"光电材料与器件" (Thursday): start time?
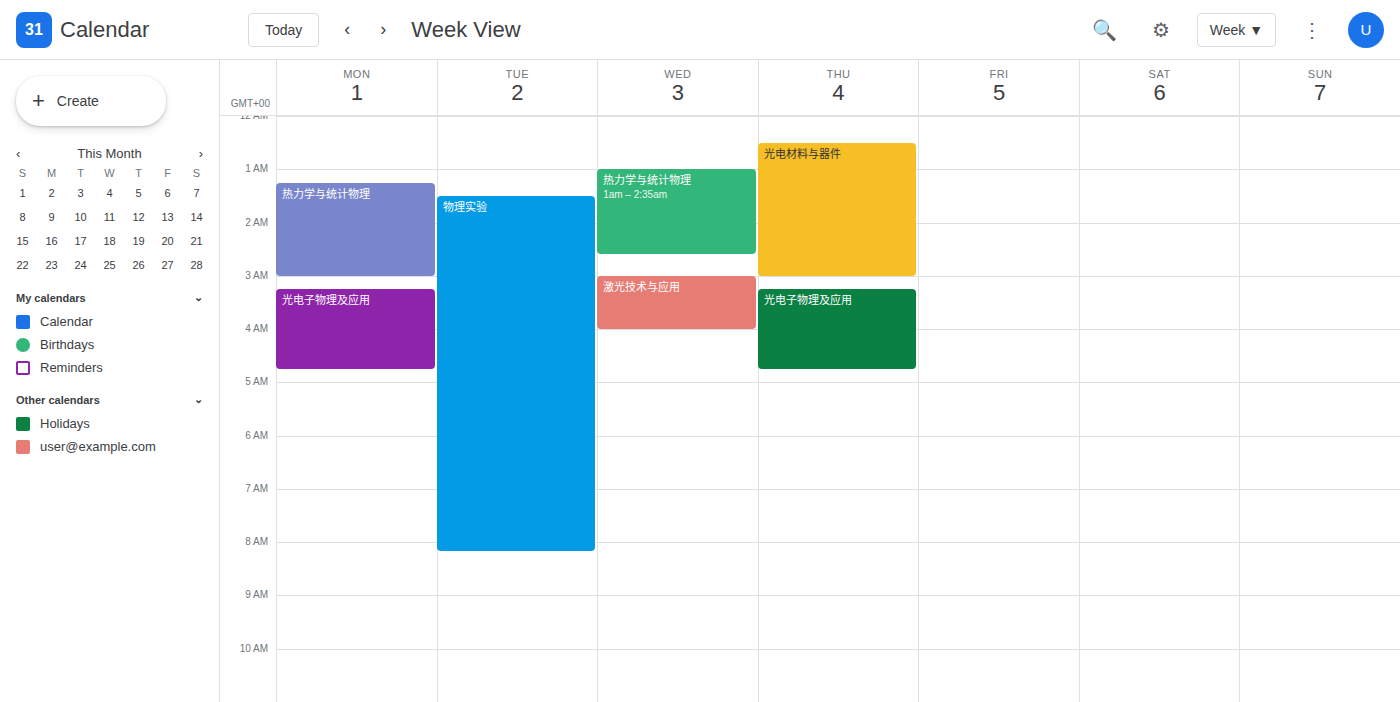
12:30 AM